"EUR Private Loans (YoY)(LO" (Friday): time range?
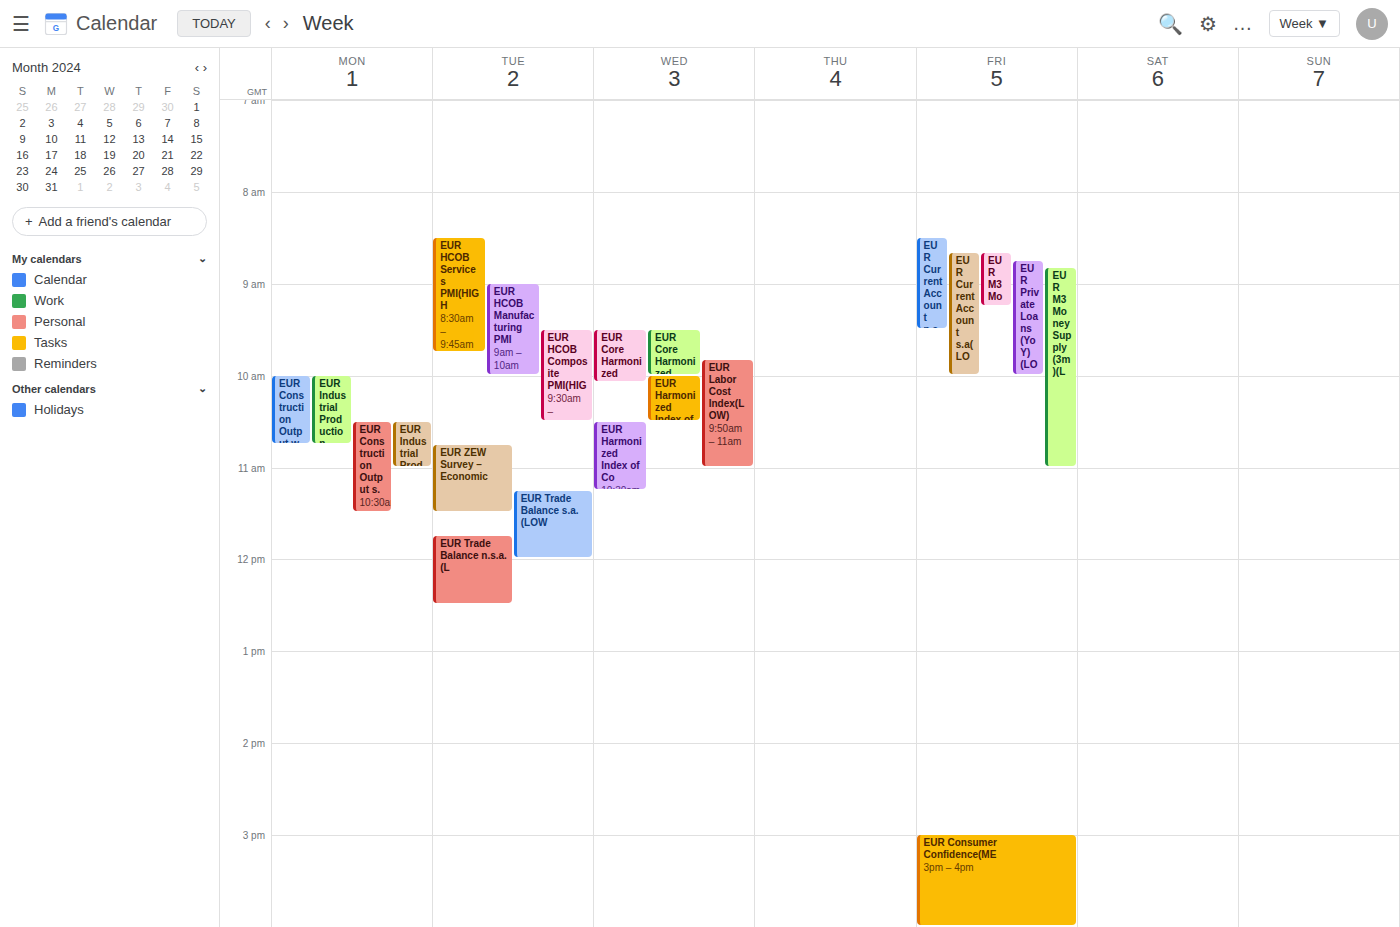
08:45 to 10:00